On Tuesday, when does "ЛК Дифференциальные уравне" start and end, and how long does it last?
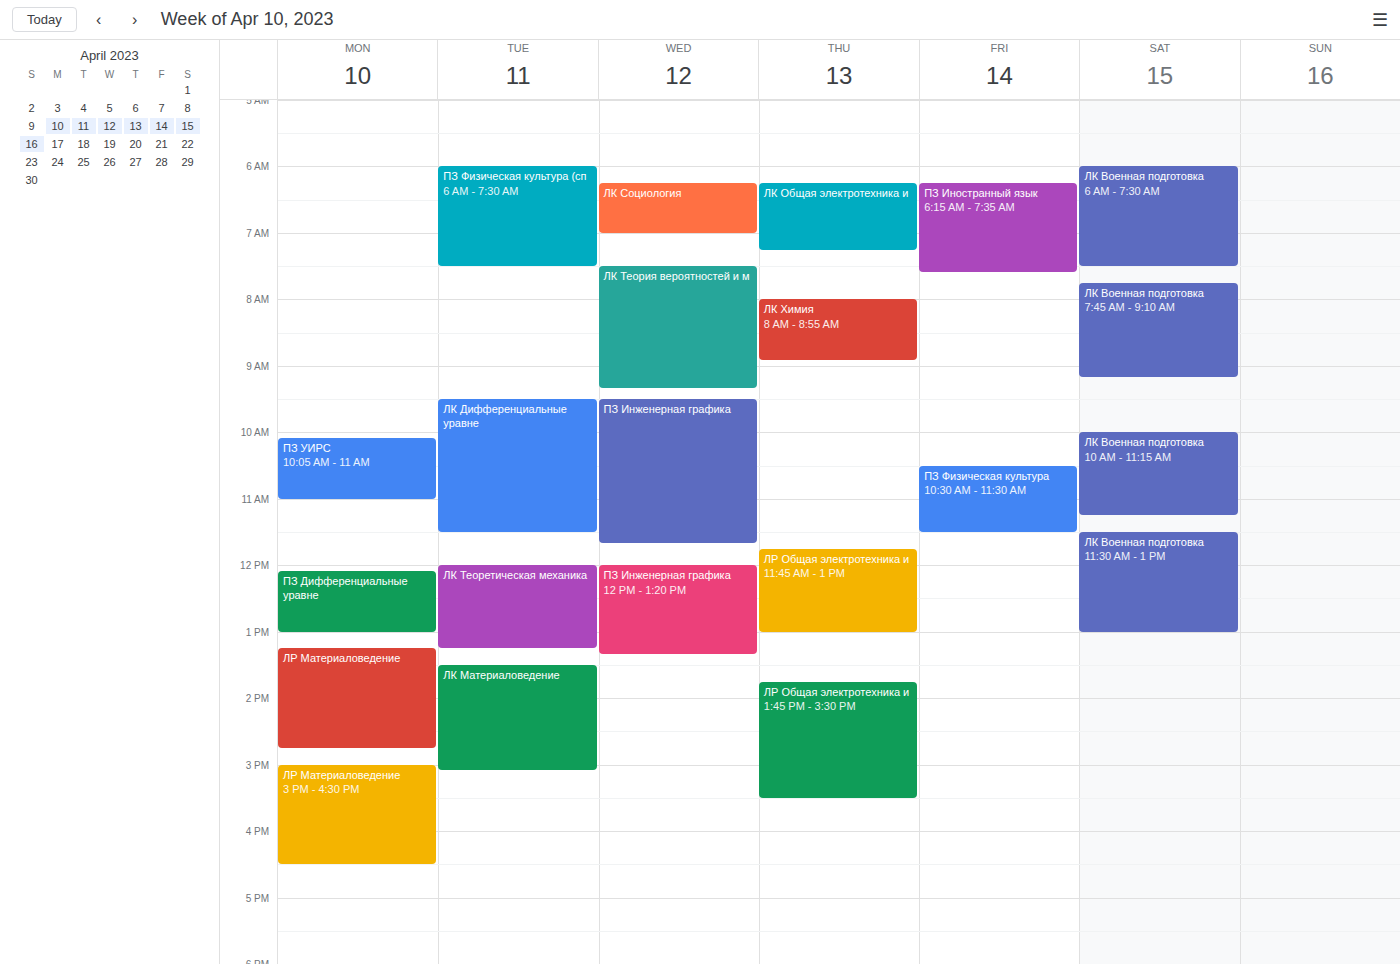
9:30 AM to 11:30 AM, 2 hours